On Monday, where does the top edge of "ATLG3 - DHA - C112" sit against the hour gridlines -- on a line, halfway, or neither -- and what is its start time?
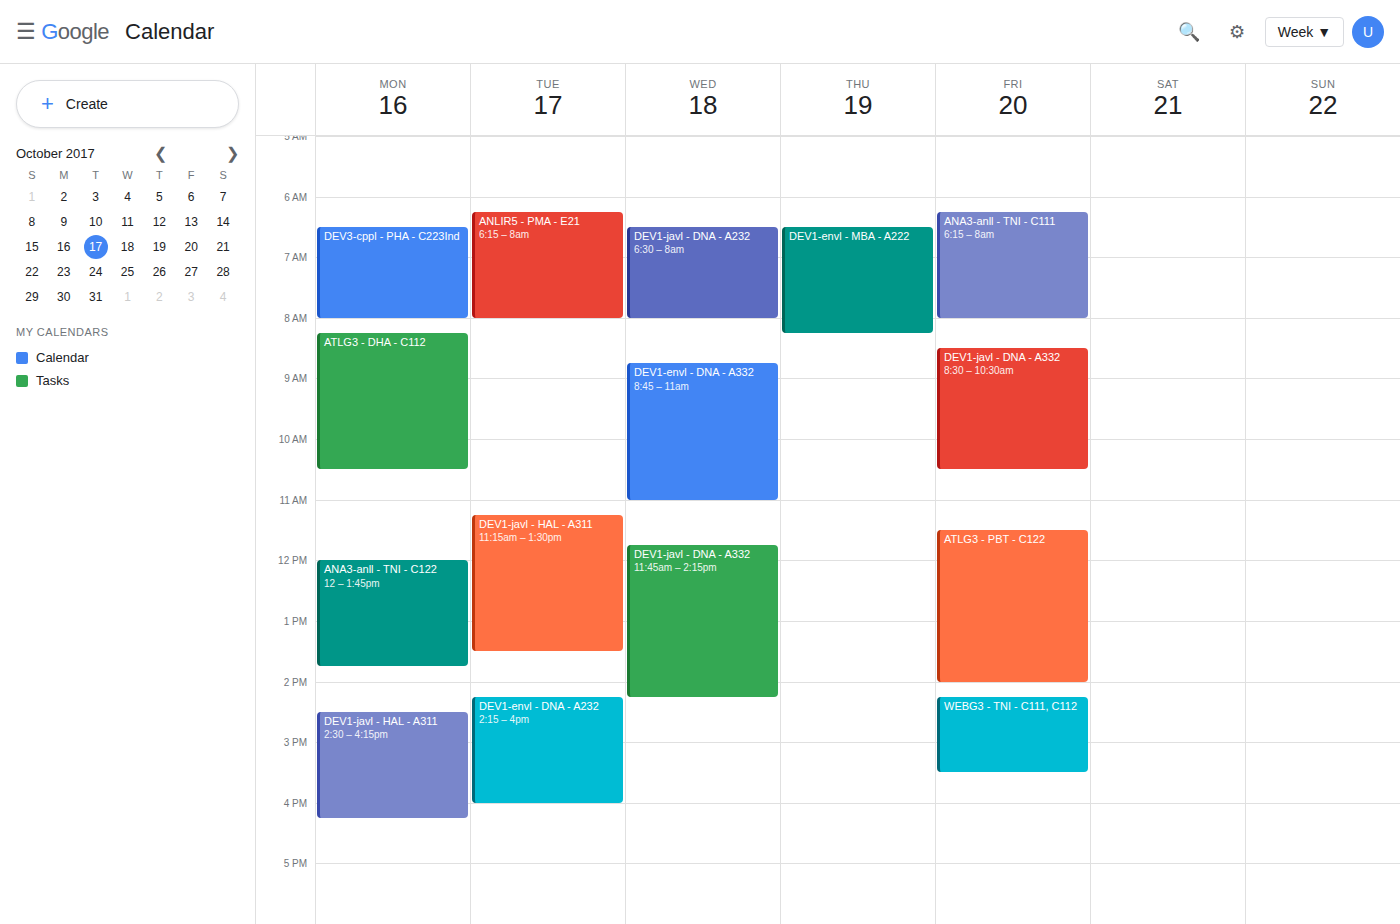
08:15 -- neither: a quarter of the way from the 08:00 line to the 09:00 line.